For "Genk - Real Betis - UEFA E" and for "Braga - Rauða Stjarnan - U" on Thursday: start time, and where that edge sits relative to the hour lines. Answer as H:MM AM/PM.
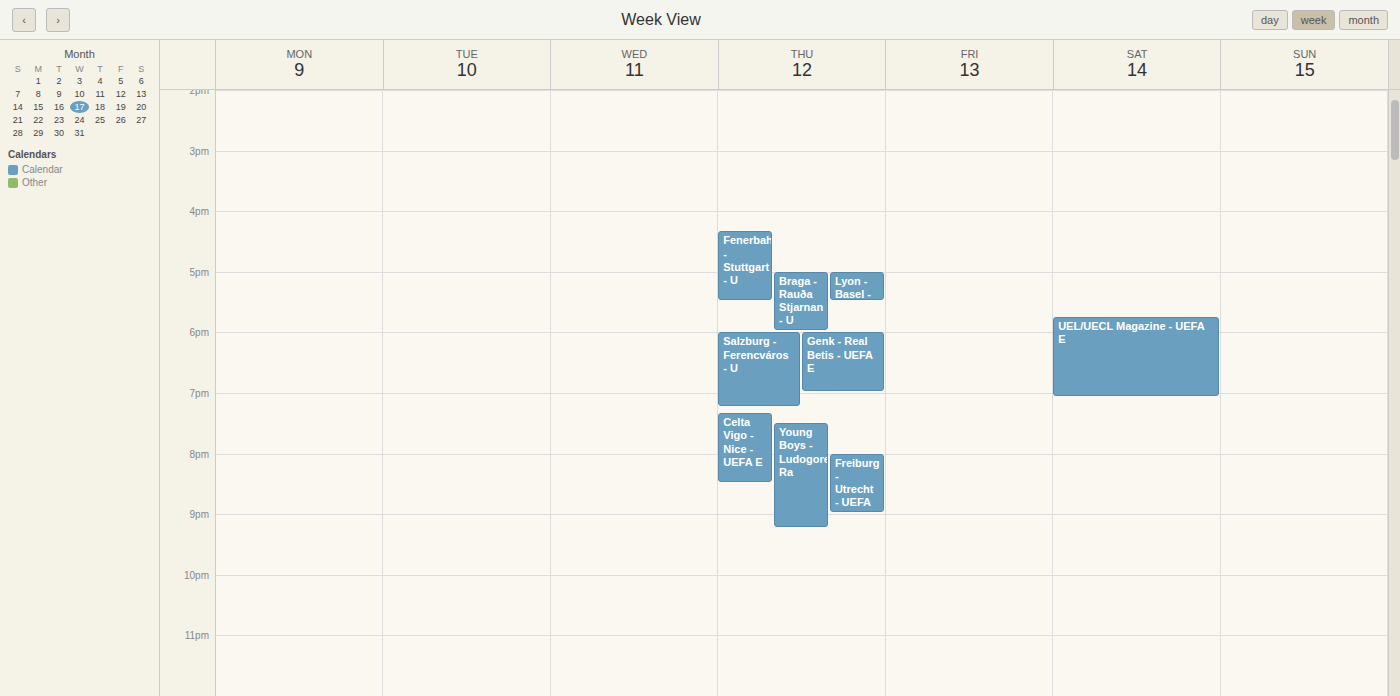
"Genk - Real Betis - UEFA E": 6:00 PM, exactly on the 6 PM line. "Braga - Rauða Stjarnan - U": 5:00 PM, exactly on the 5 PM line.